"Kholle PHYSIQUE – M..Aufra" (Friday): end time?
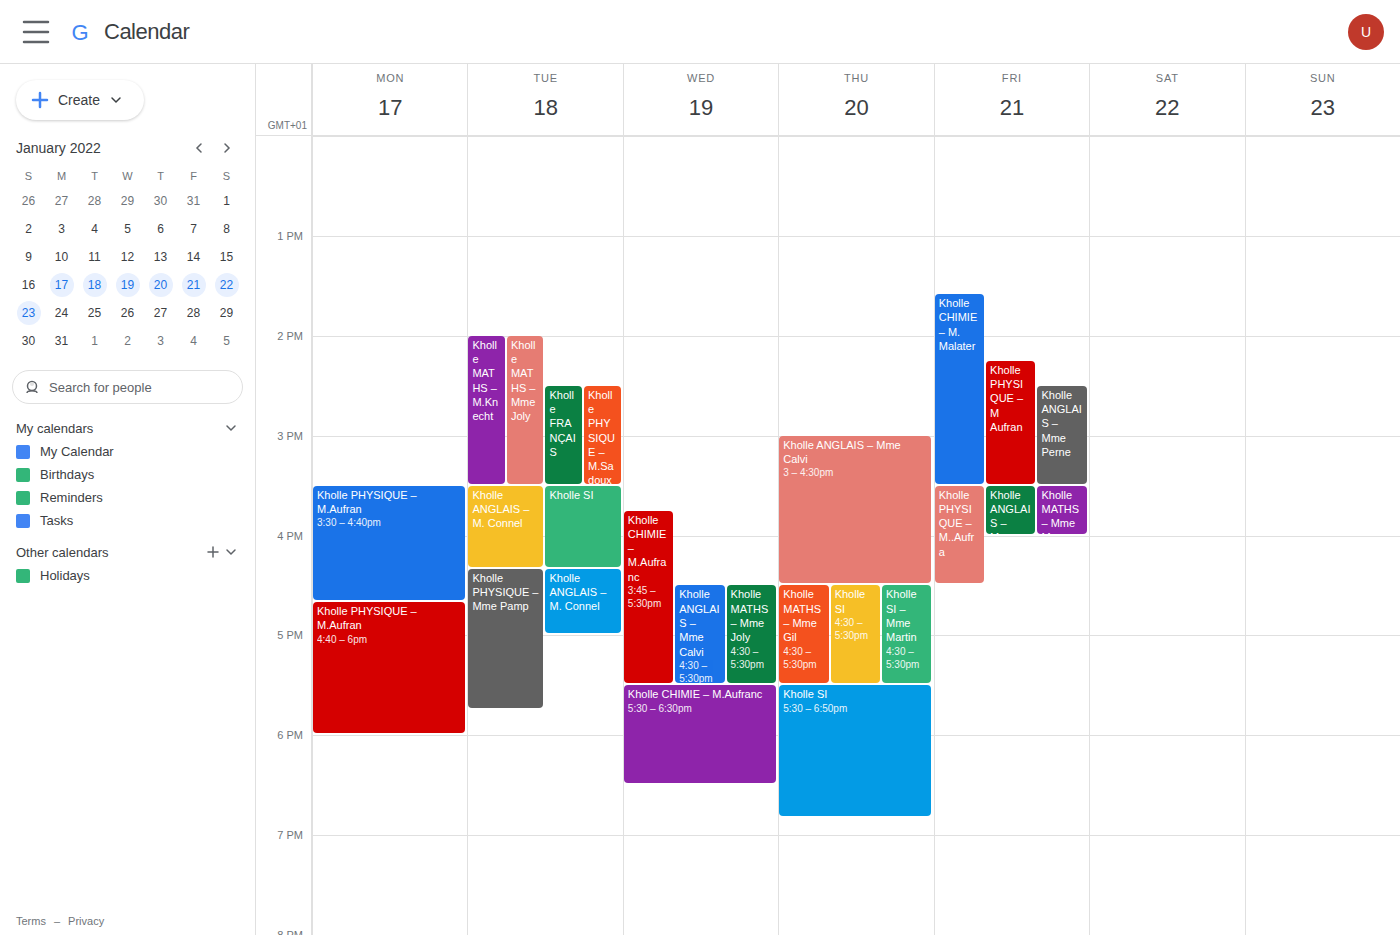
4:30 PM